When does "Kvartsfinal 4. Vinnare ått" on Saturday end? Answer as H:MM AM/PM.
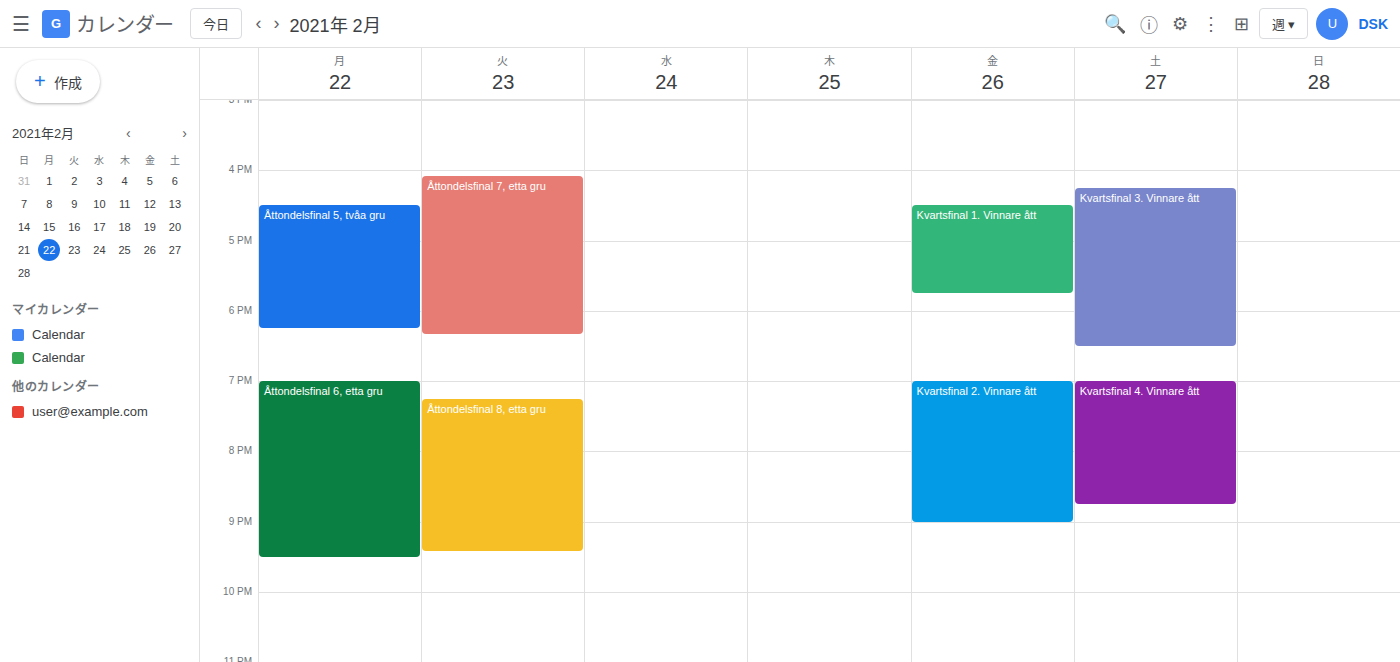
8:45 PM